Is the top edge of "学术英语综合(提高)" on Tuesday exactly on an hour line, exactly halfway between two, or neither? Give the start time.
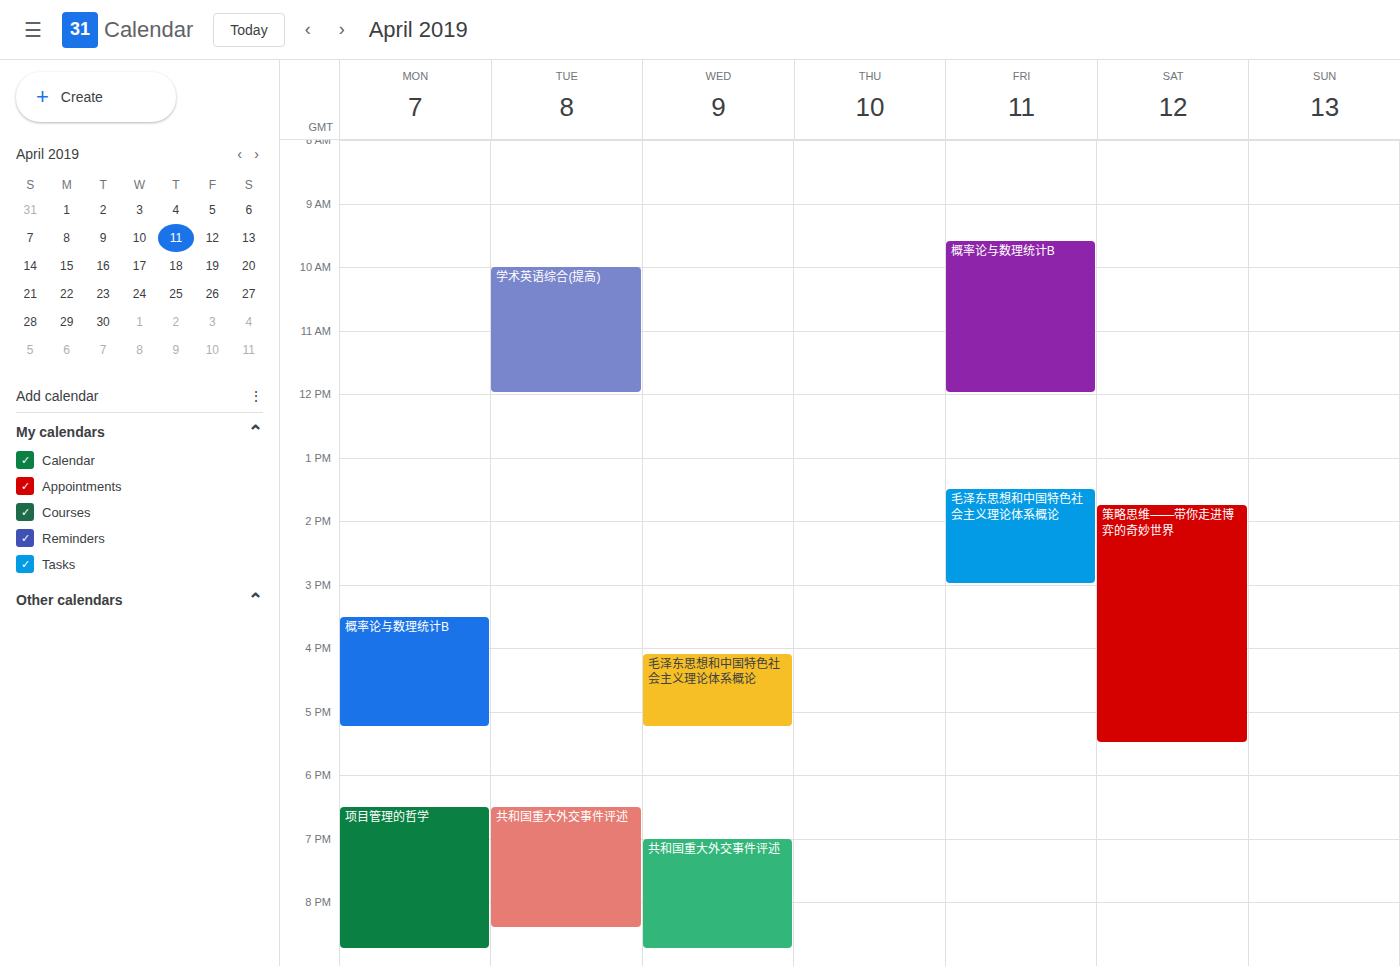
10:00 AM -- exactly on the 10 AM line.